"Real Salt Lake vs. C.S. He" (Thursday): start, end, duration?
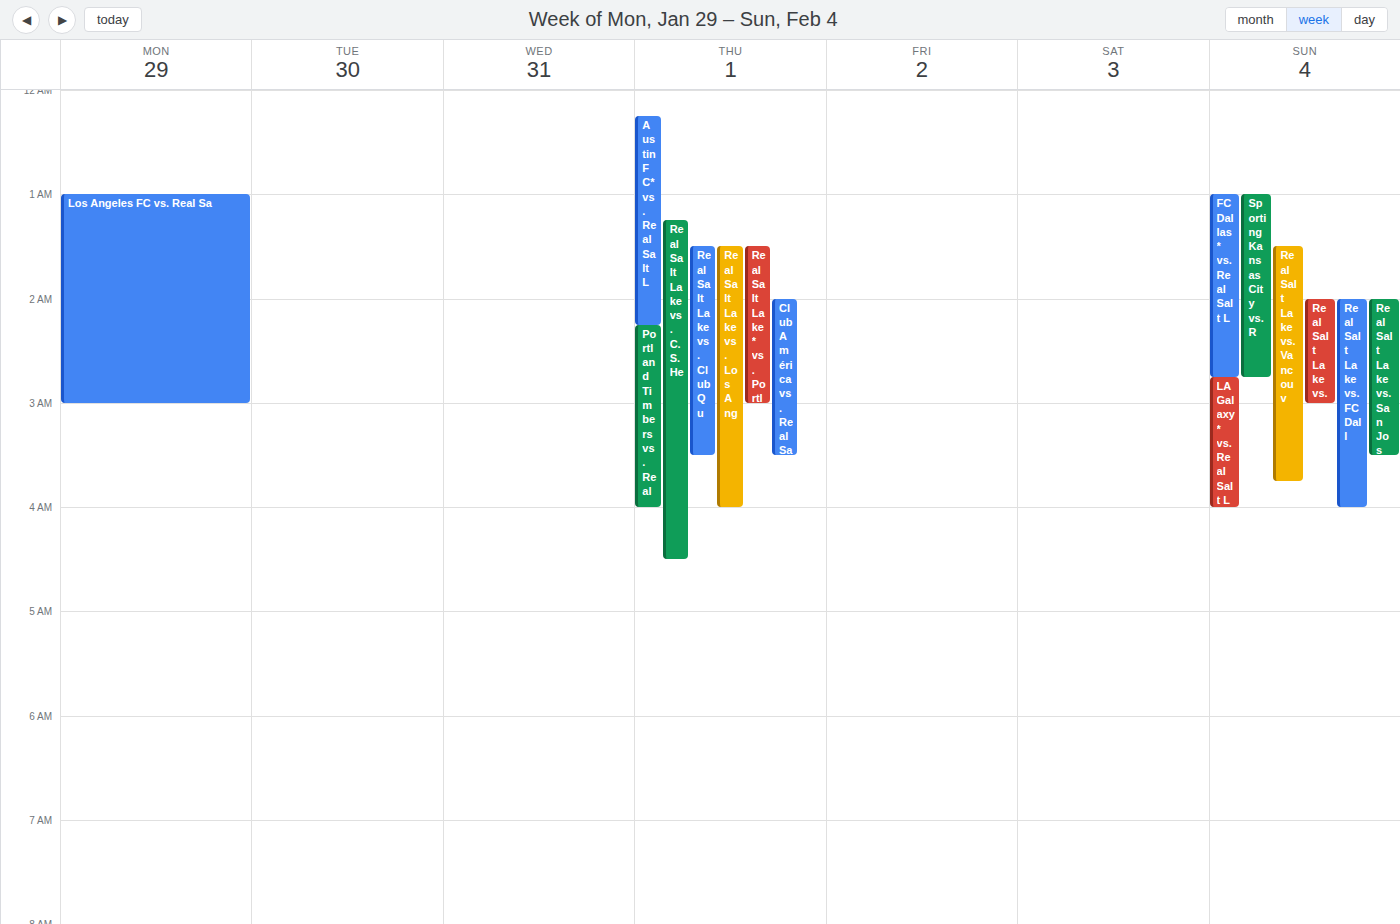
1:15 AM to 4:30 AM, 3 hours 15 minutes